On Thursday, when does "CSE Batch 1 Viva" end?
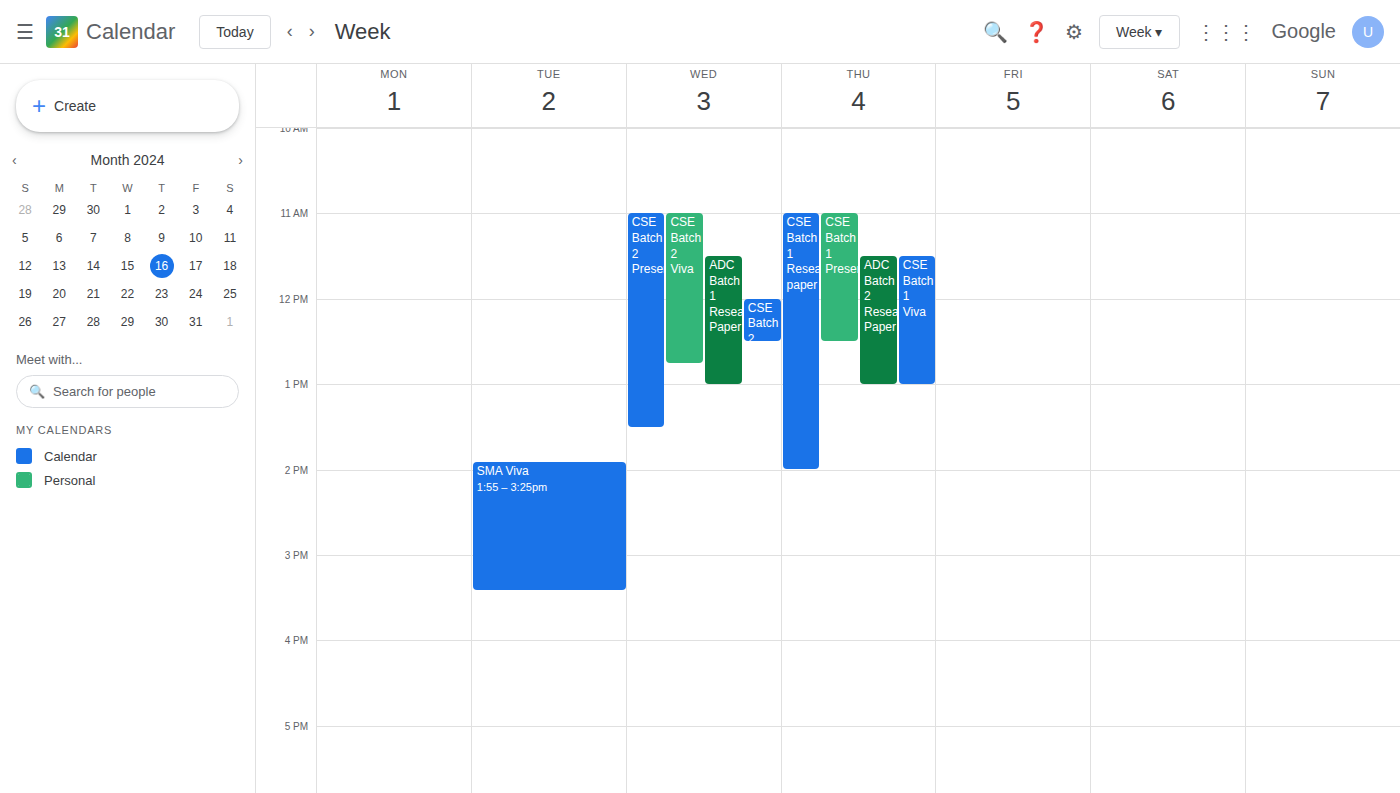
1:00 PM